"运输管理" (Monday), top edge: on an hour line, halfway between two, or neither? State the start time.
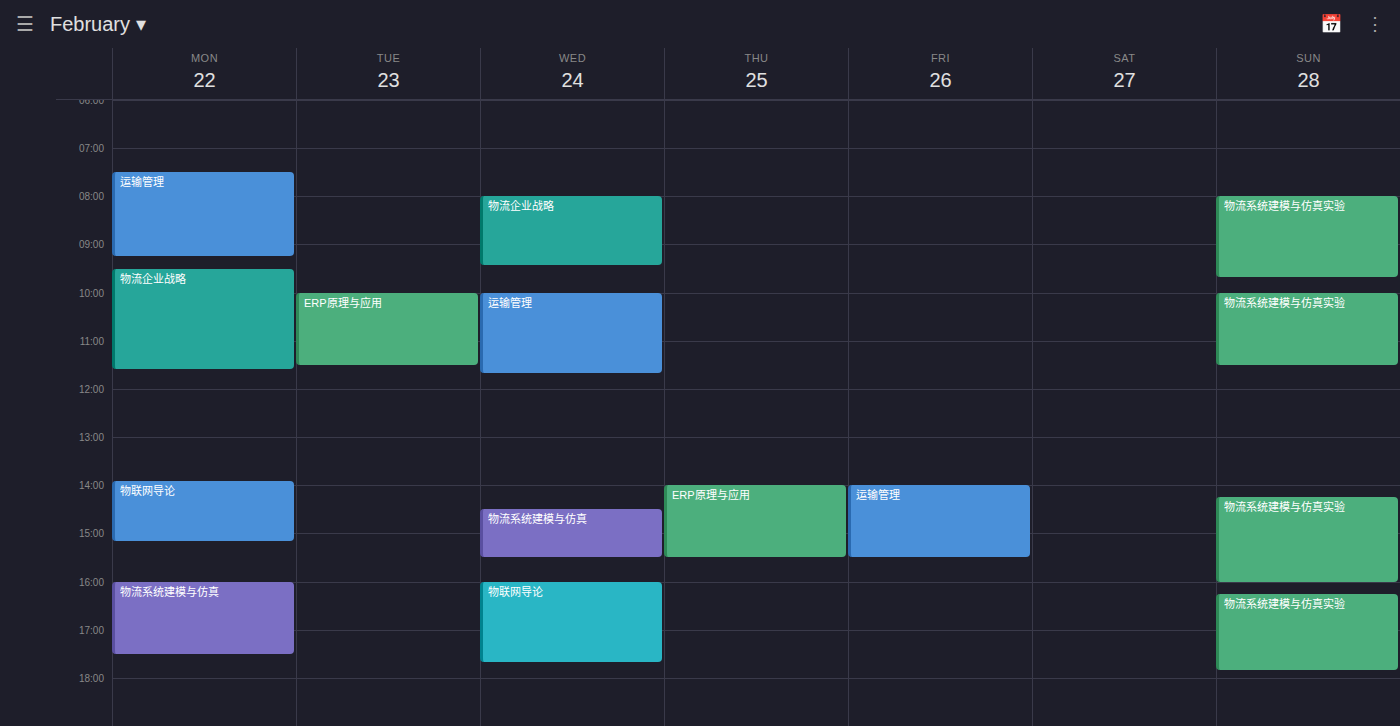
7:30 AM -- halfway between the 7 AM and 8 AM lines.